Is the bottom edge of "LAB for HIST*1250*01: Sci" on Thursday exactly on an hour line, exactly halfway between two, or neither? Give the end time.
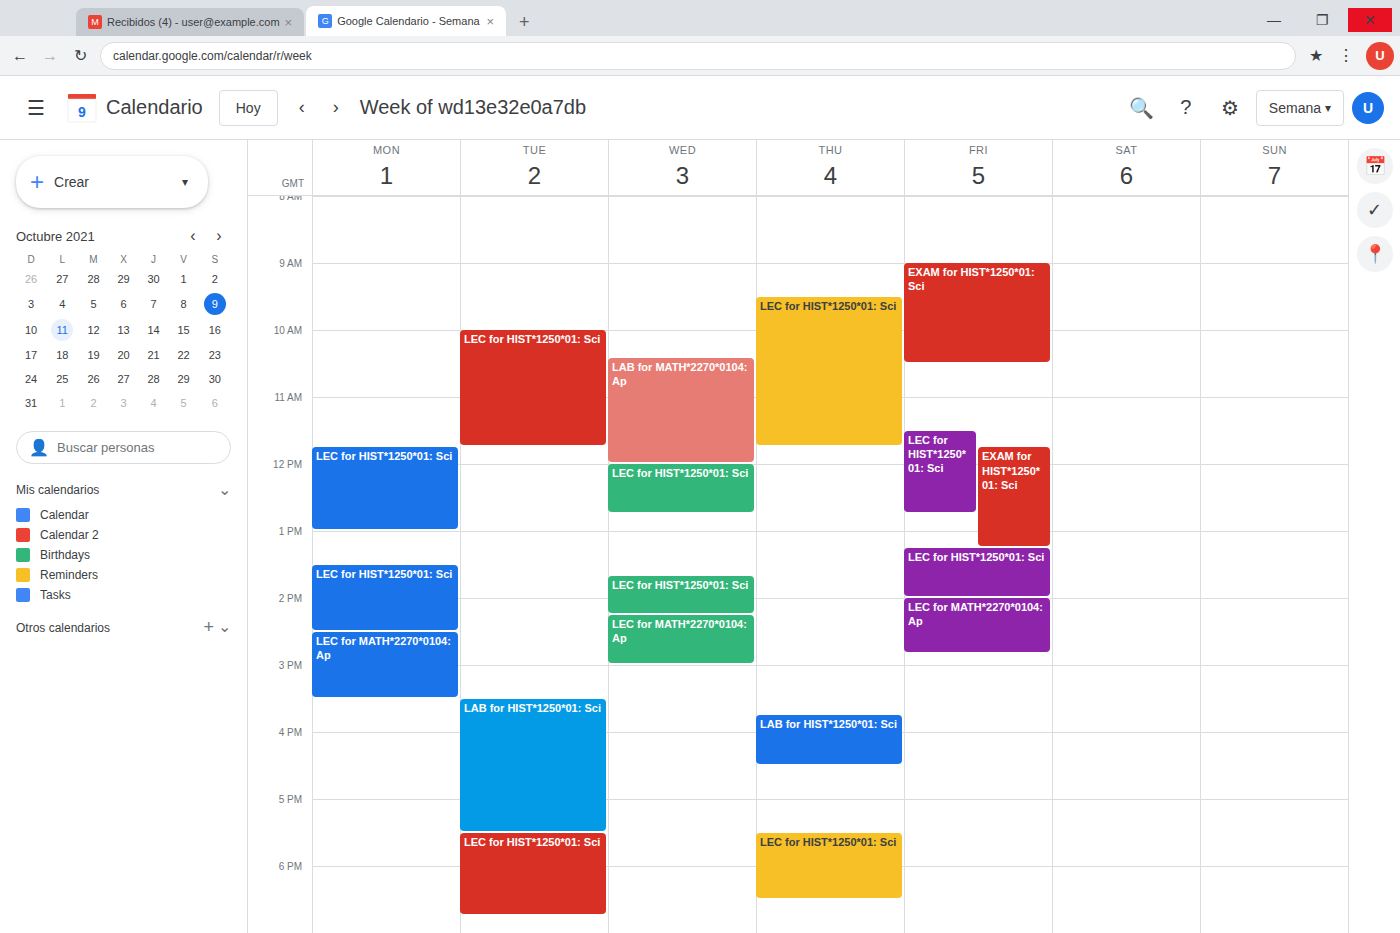
4:30 PM -- halfway between the 4 PM and 5 PM lines.